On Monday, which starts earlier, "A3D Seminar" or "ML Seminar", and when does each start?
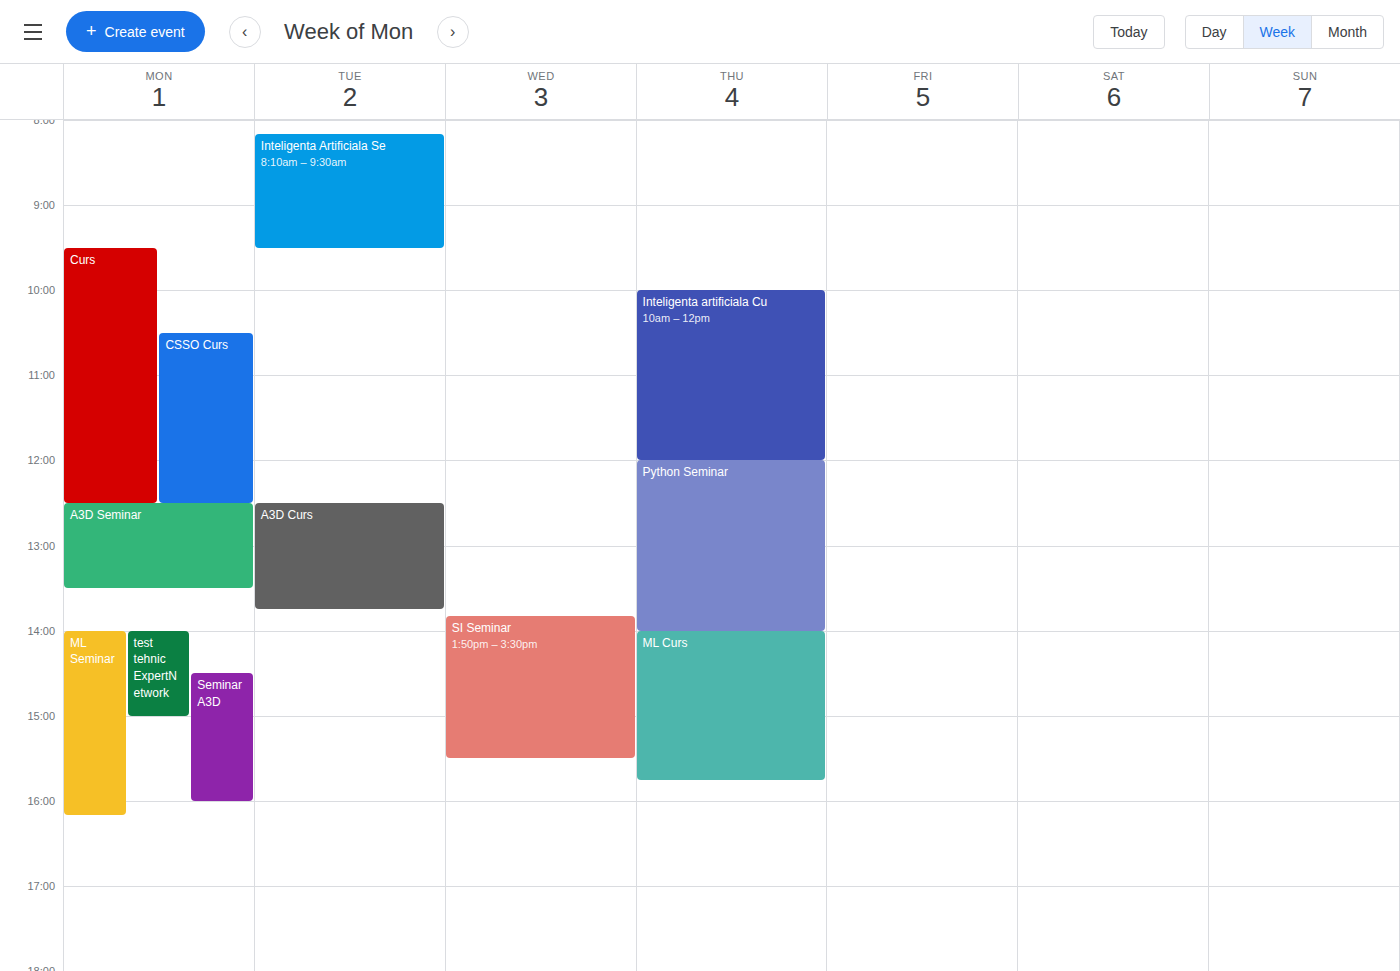
"A3D Seminar" 12:30 PM; "ML Seminar" 2:00 PM.